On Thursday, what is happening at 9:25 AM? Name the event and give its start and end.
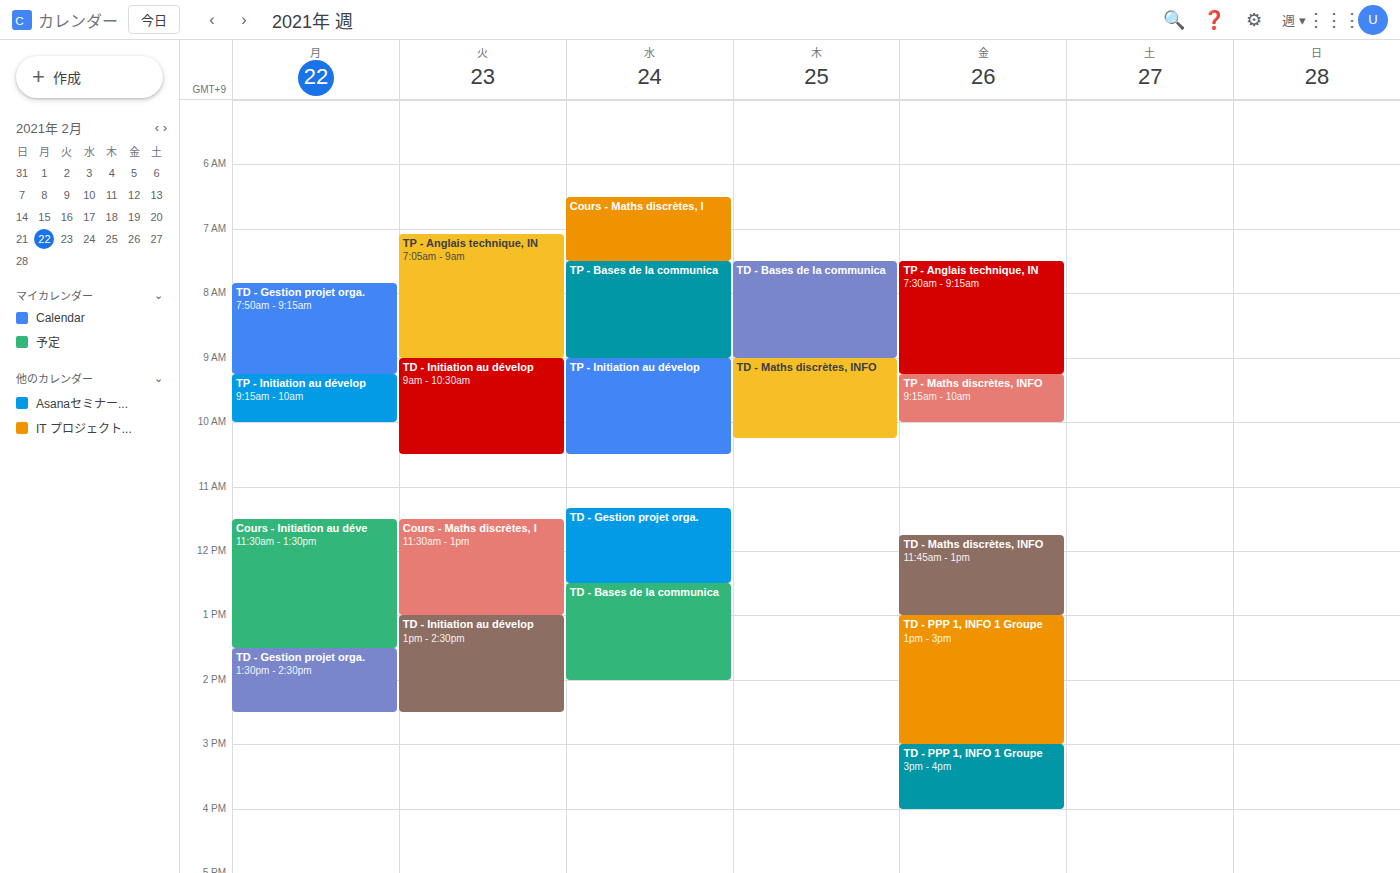
"TD - Maths discrètes, INFO", 9:00 AM to 10:15 AM